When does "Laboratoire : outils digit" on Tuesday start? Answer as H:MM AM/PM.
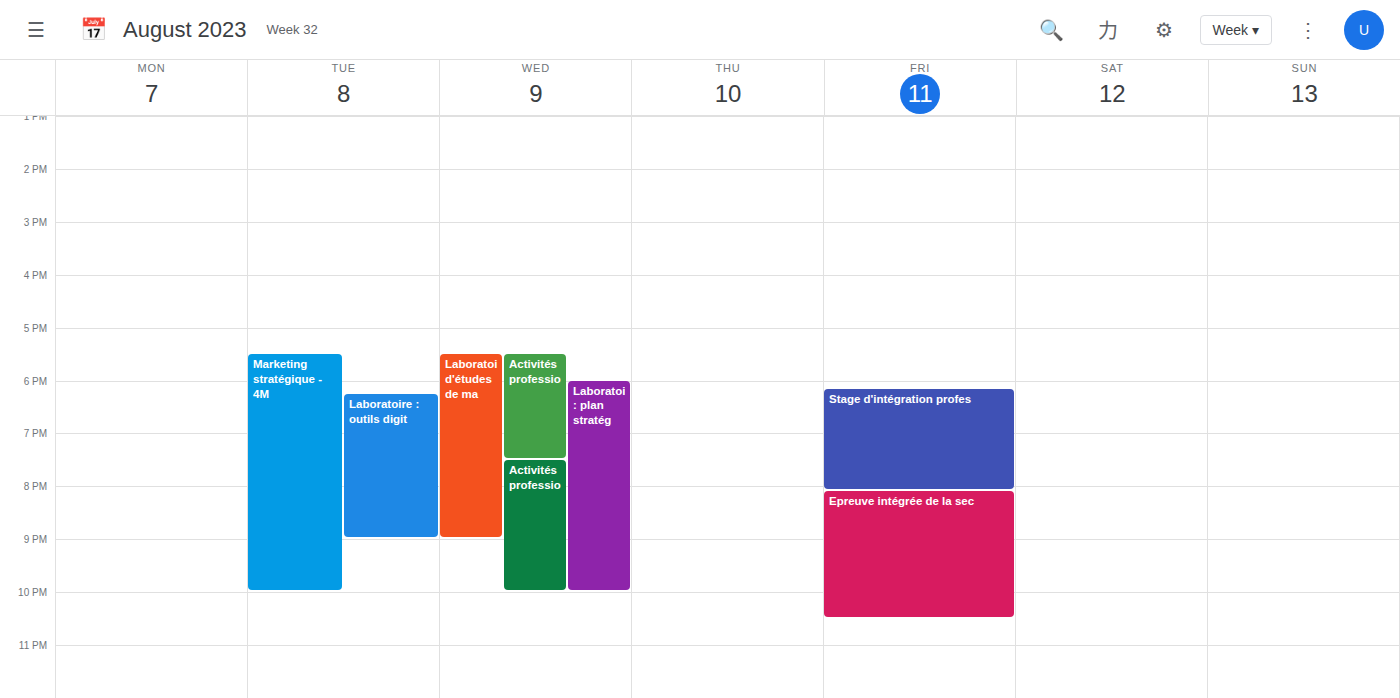
6:15 PM